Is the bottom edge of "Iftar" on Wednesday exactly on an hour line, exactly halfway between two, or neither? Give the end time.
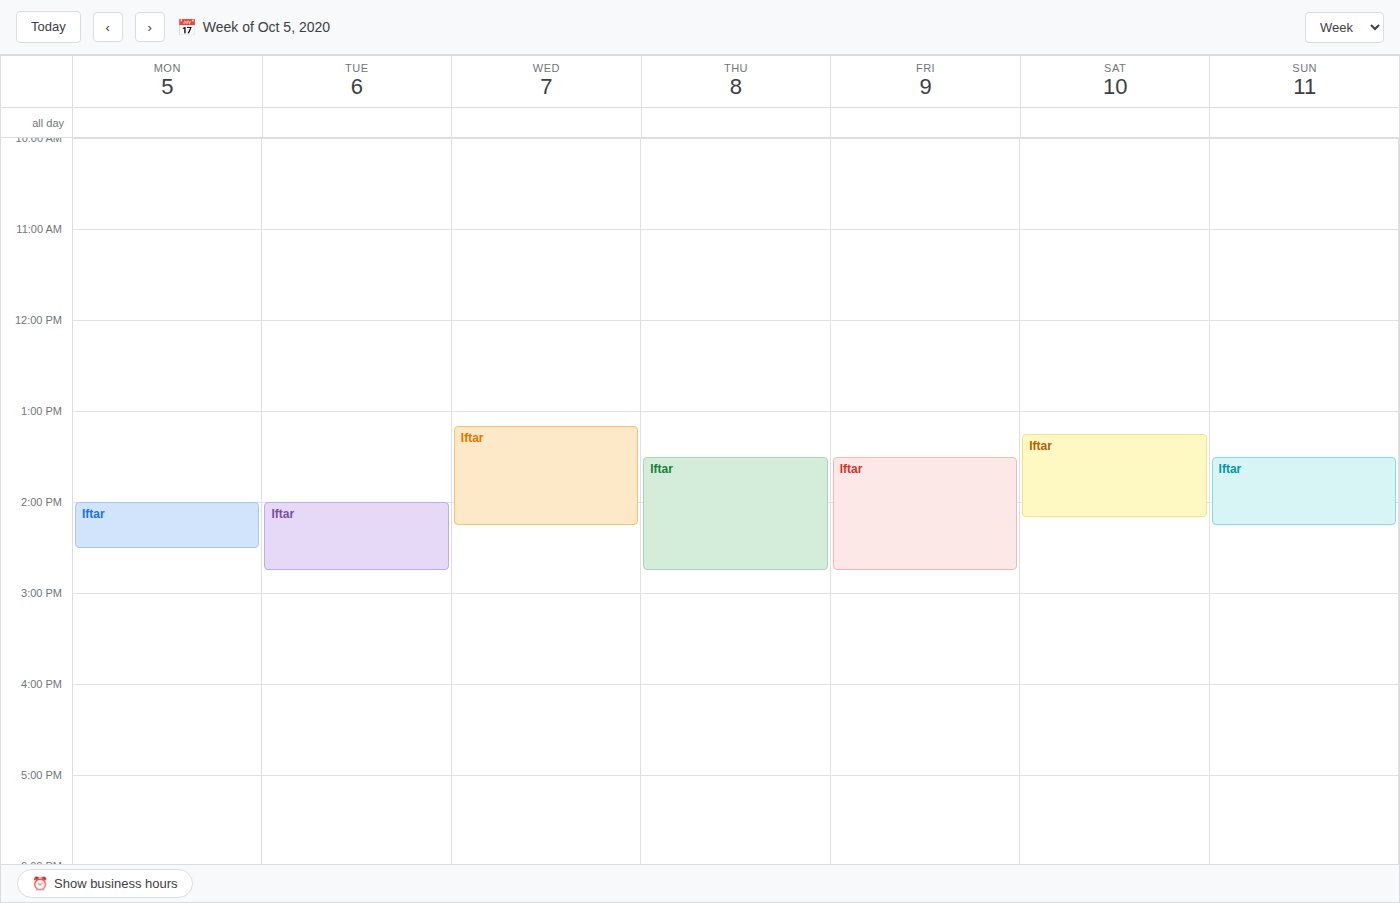
2:15 PM -- neither: a quarter of the way from the 2 PM line to the 3 PM line.